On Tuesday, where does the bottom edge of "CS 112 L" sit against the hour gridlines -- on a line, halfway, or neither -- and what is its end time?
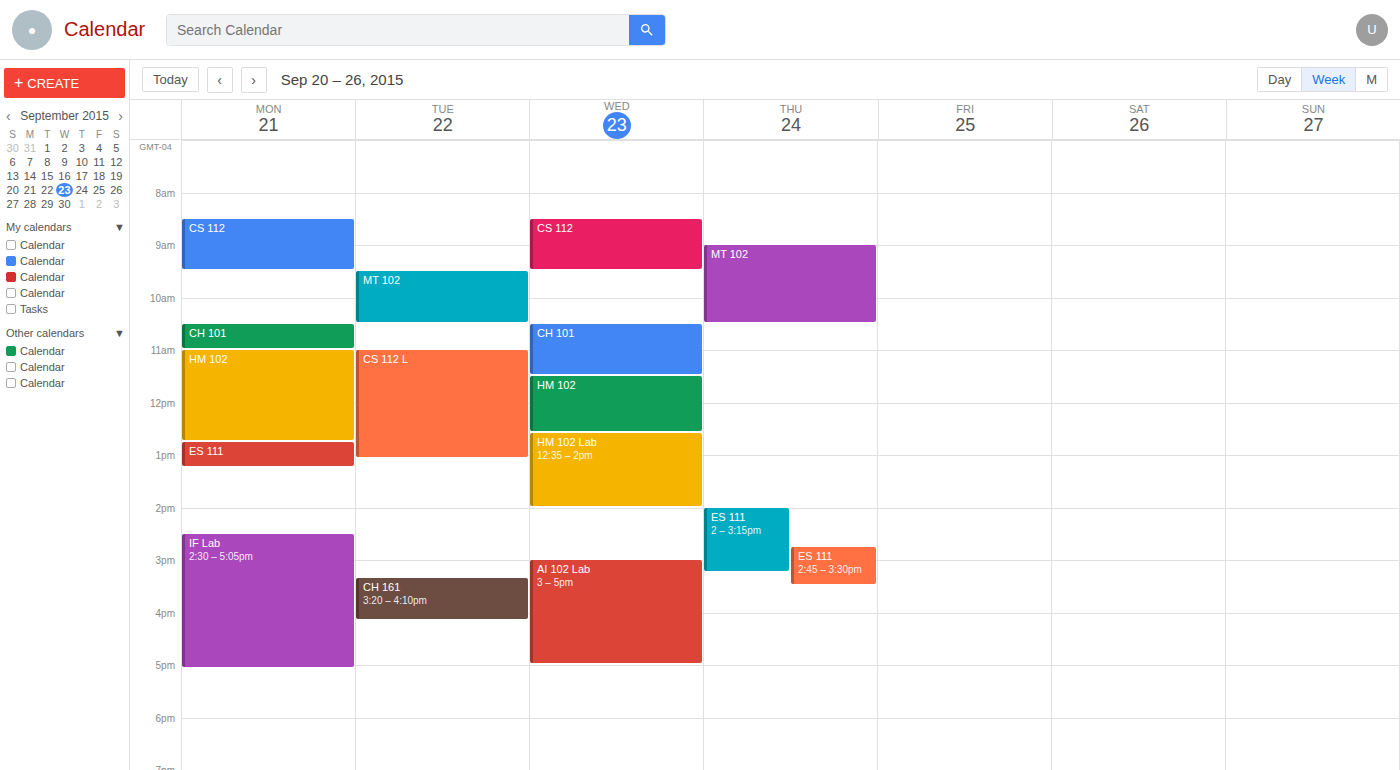
1:05 PM -- neither: 5 minutes below the 1 PM line and 55 minutes above the 2 PM line.